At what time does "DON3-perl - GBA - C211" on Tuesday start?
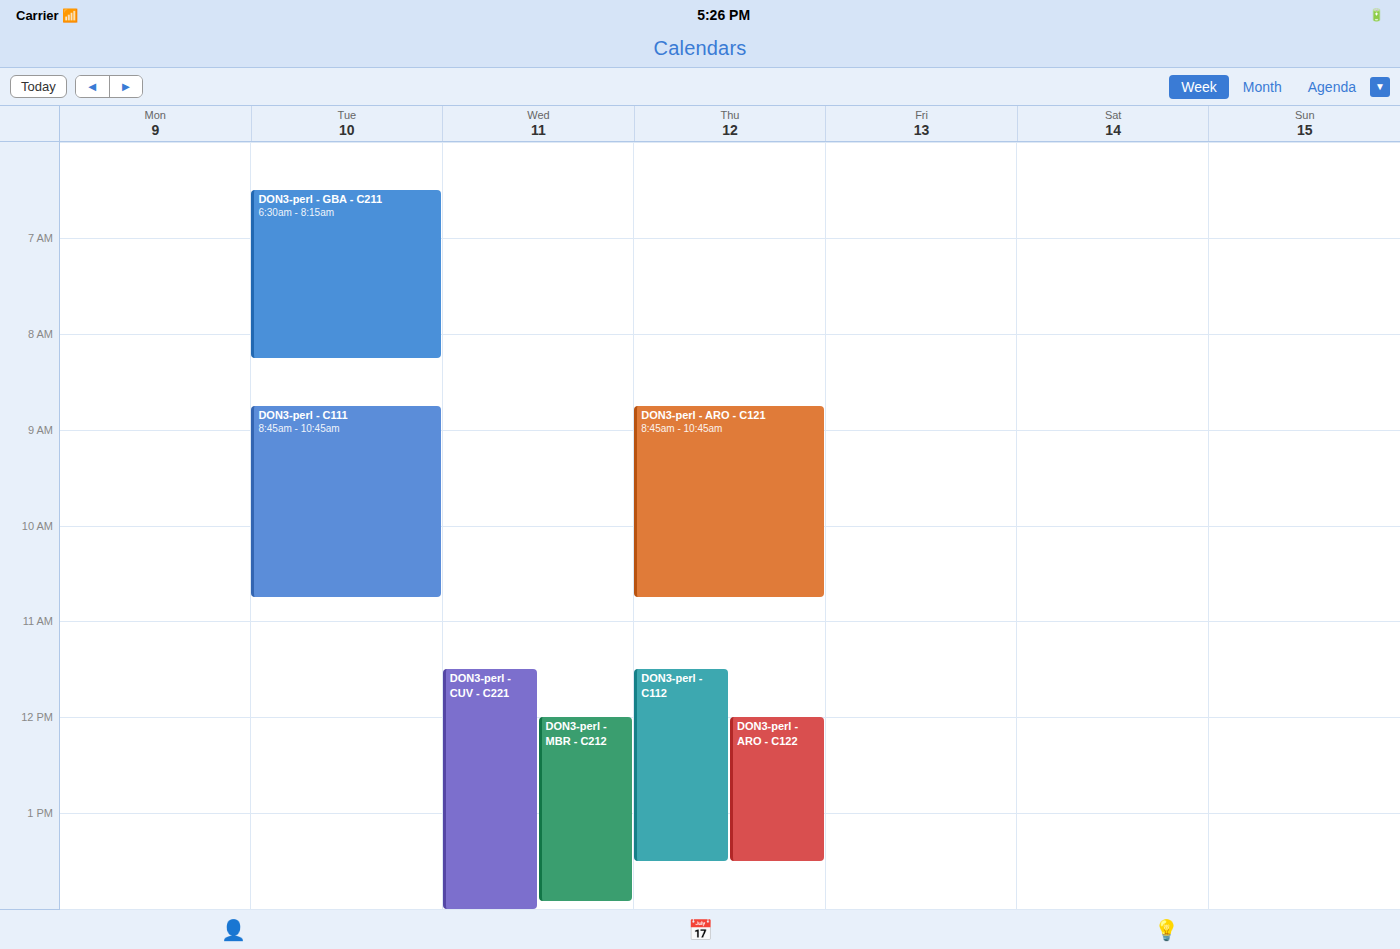
6:30 AM